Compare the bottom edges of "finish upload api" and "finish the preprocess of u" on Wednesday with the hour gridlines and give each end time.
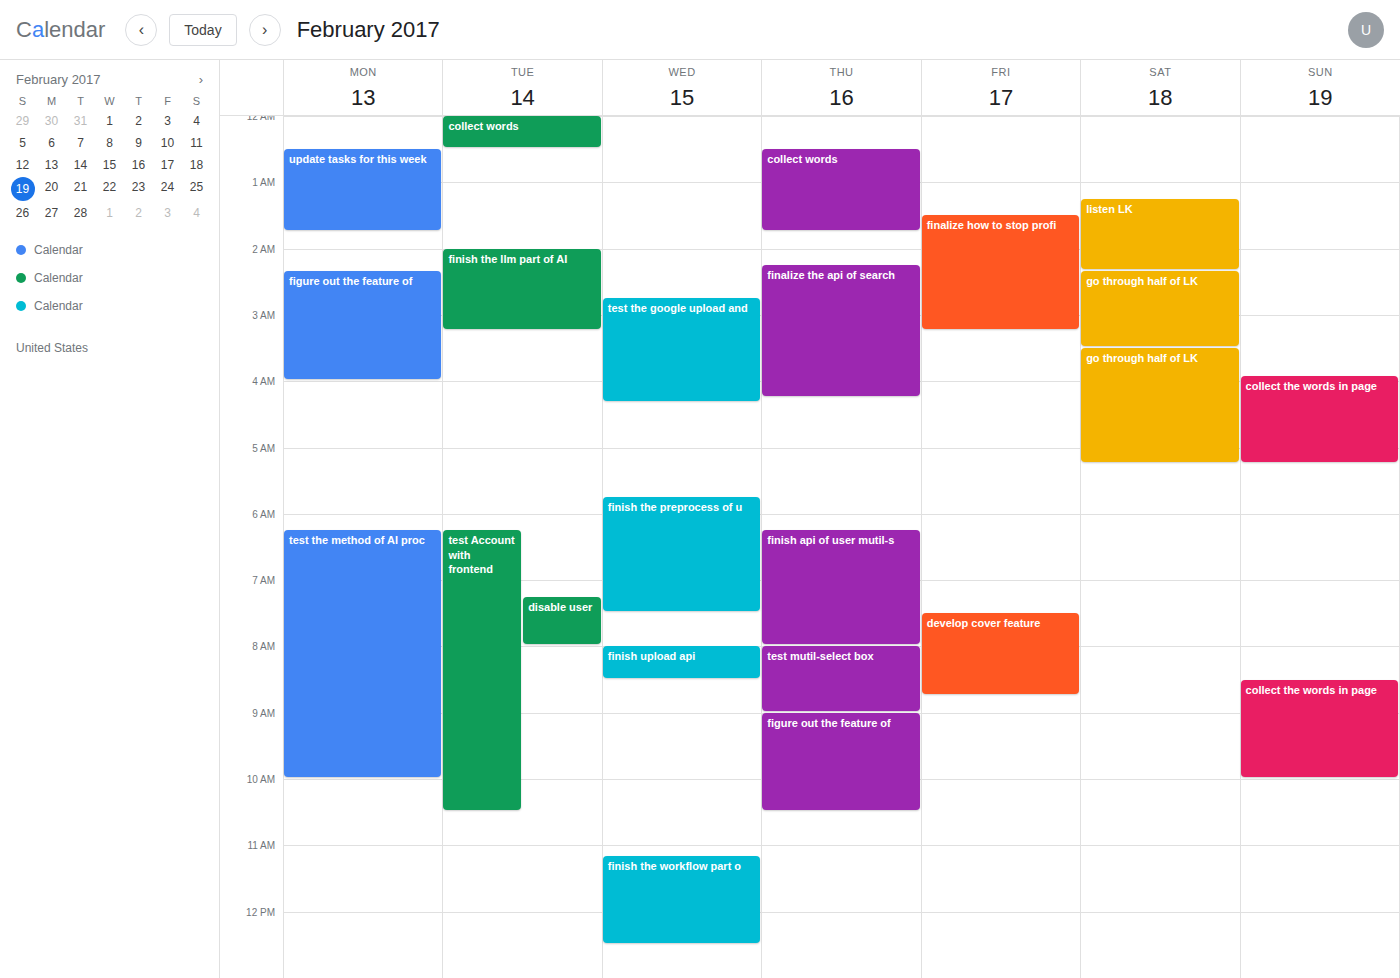
"finish upload api": 8:30 AM, halfway between the 8 AM and 9 AM lines. "finish the preprocess of u": 7:30 AM, halfway between the 7 AM and 8 AM lines.